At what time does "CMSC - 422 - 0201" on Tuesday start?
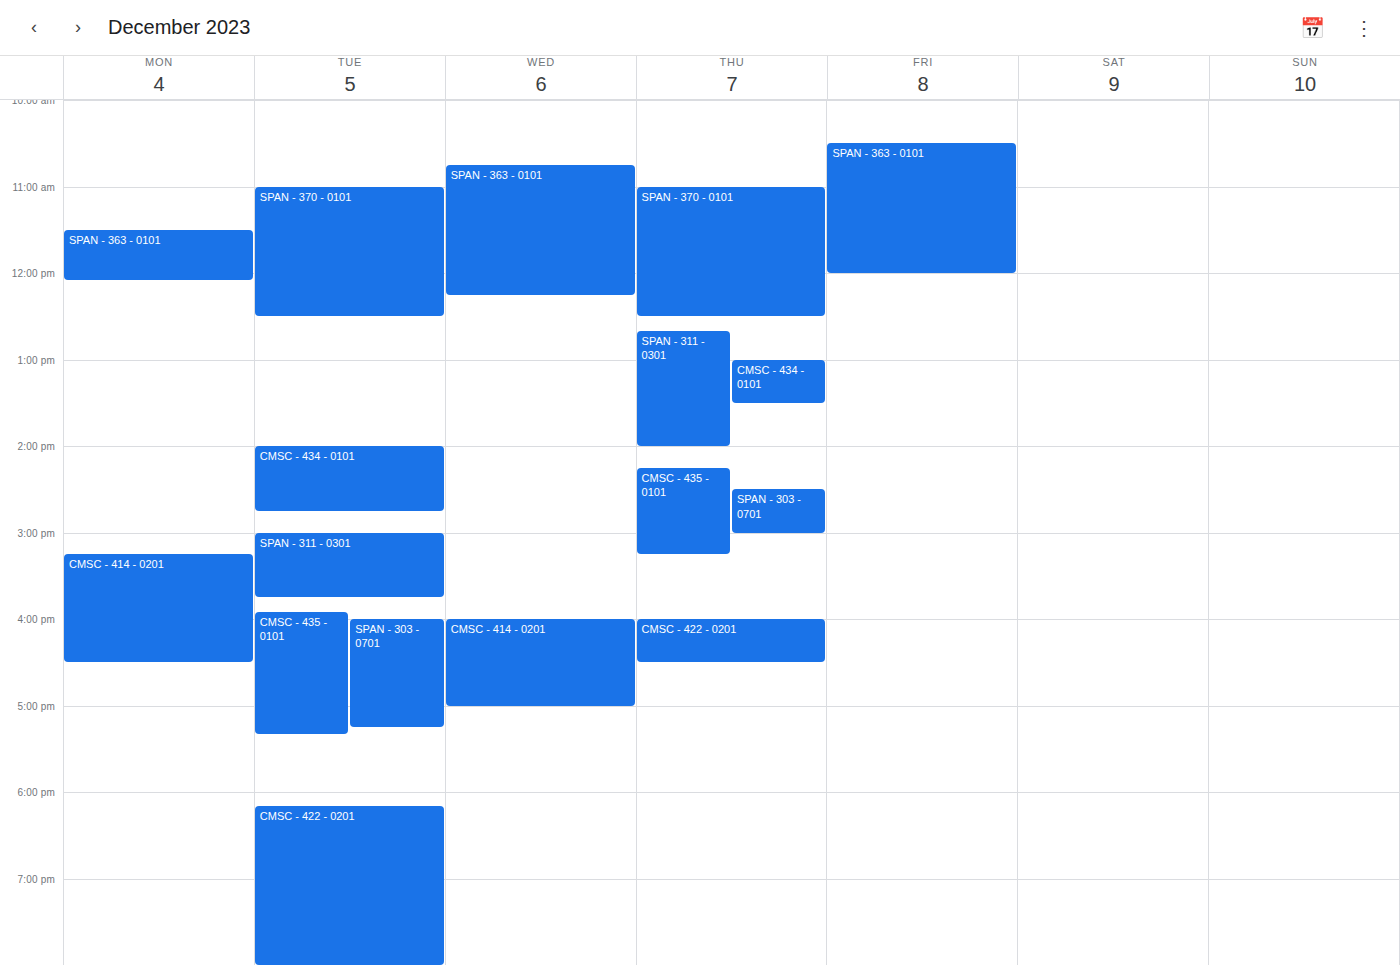
6:10 PM